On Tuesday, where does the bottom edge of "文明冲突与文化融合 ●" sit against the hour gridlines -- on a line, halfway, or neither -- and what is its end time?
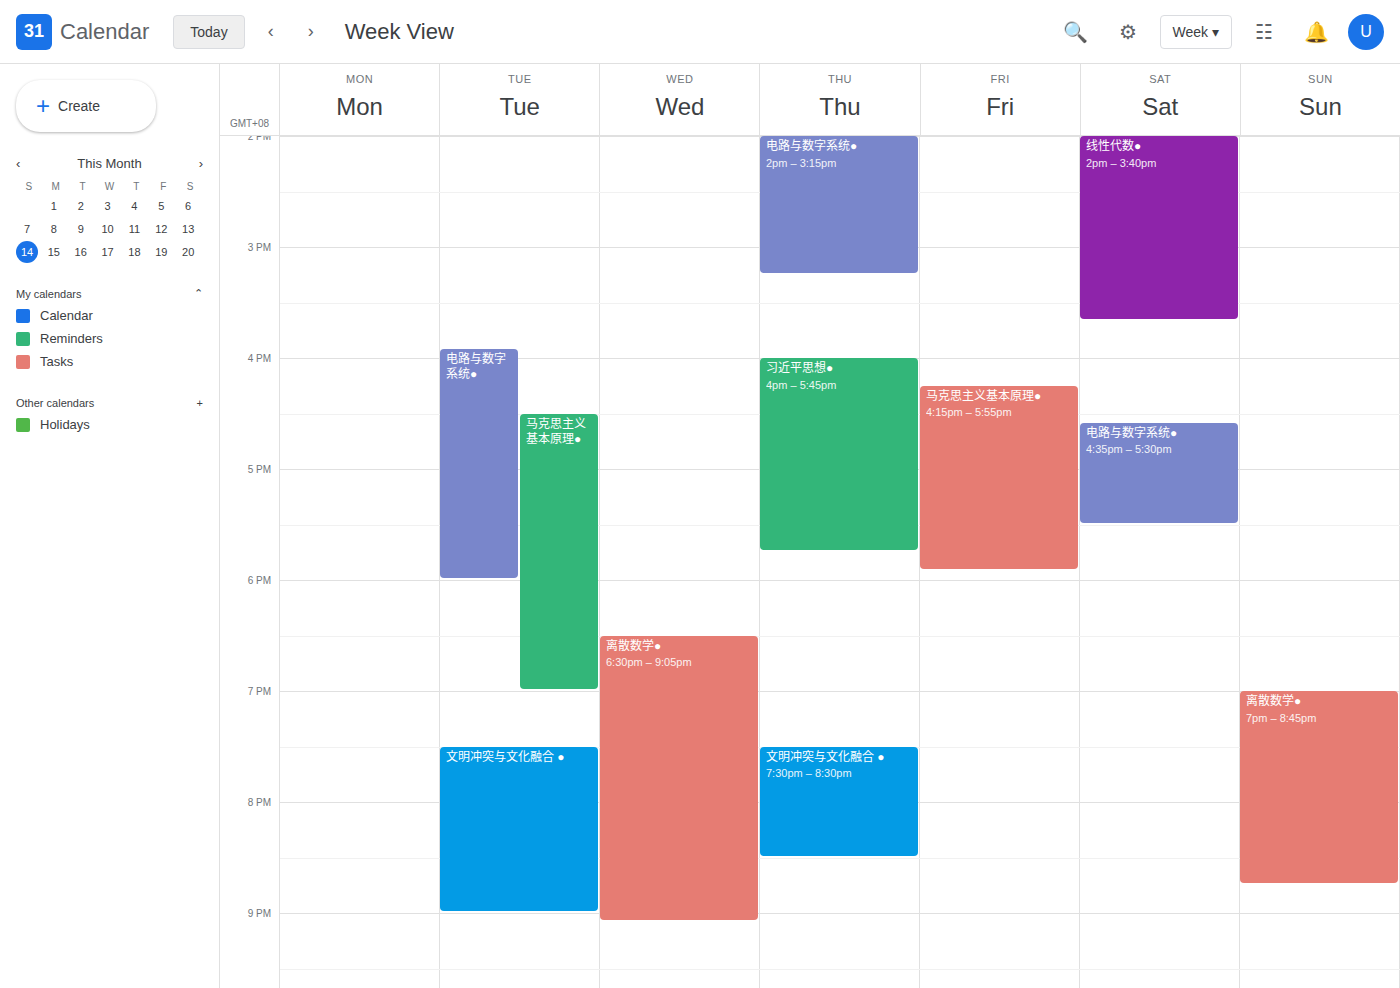
9:00 PM -- exactly on the 9 PM line.